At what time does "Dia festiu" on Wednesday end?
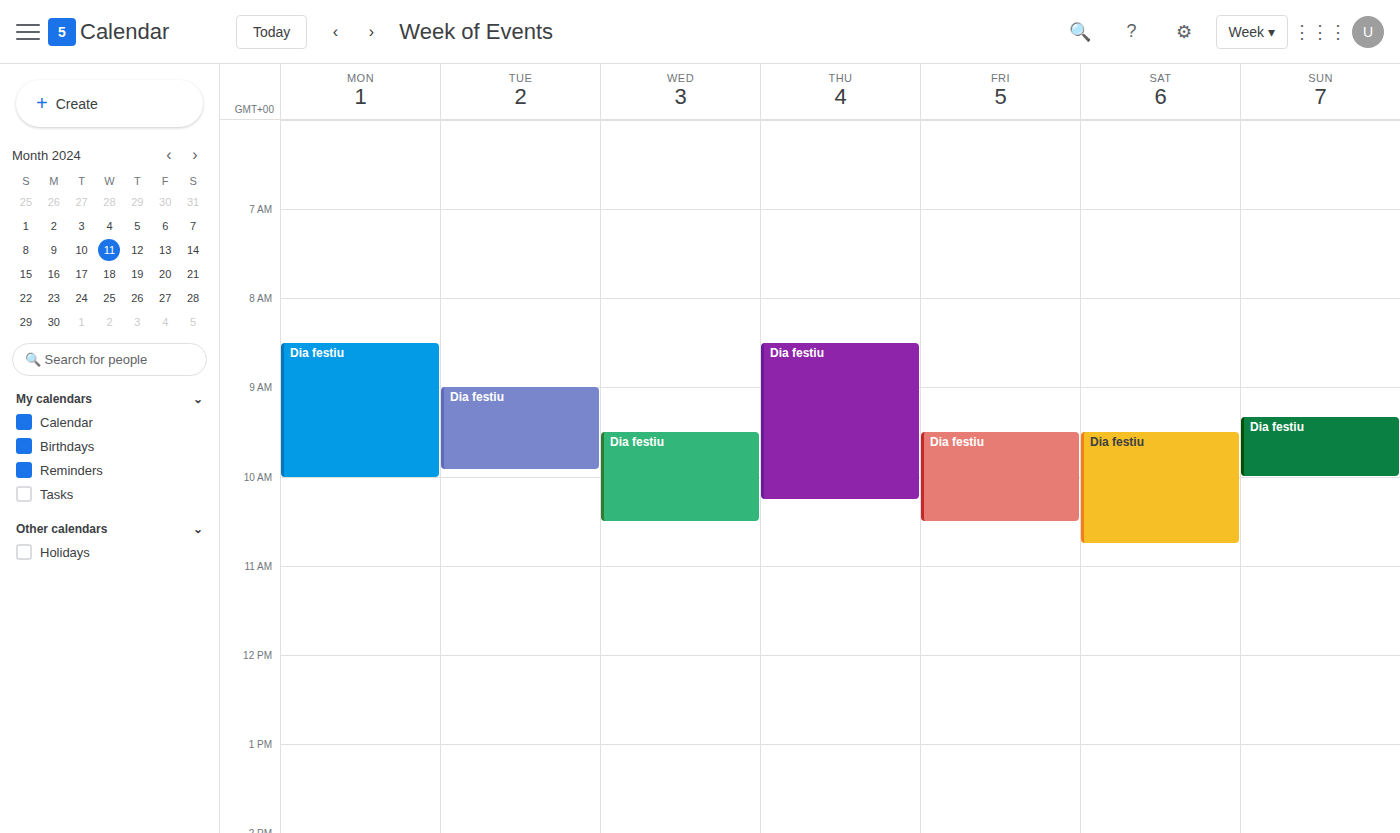
10:30 AM